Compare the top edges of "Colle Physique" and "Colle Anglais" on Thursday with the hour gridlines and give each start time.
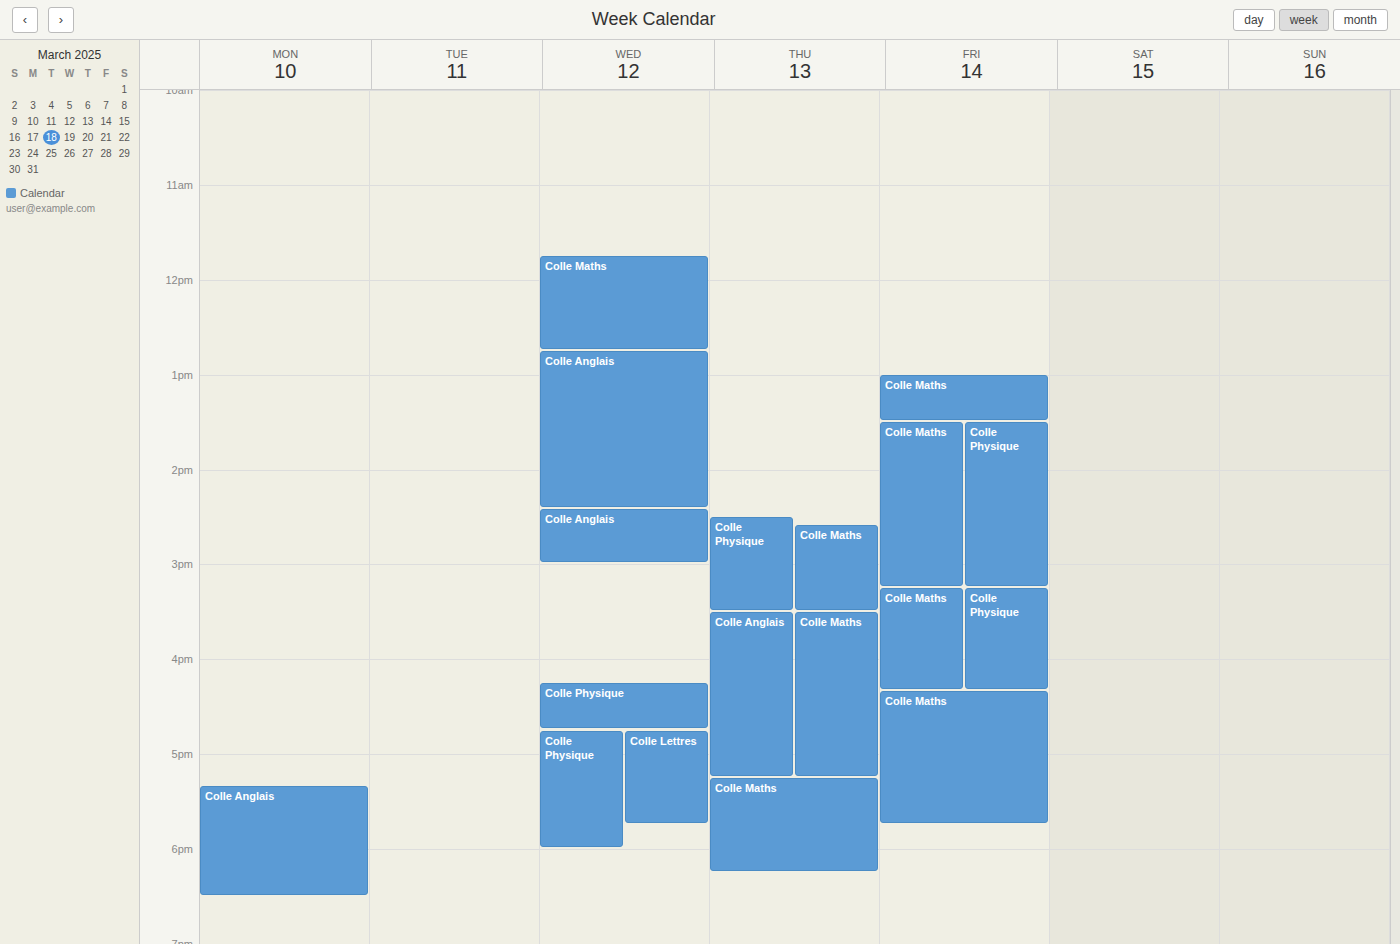
"Colle Physique": 14:30, halfway between the 14:00 and 15:00 lines. "Colle Anglais": 15:30, halfway between the 15:00 and 16:00 lines.